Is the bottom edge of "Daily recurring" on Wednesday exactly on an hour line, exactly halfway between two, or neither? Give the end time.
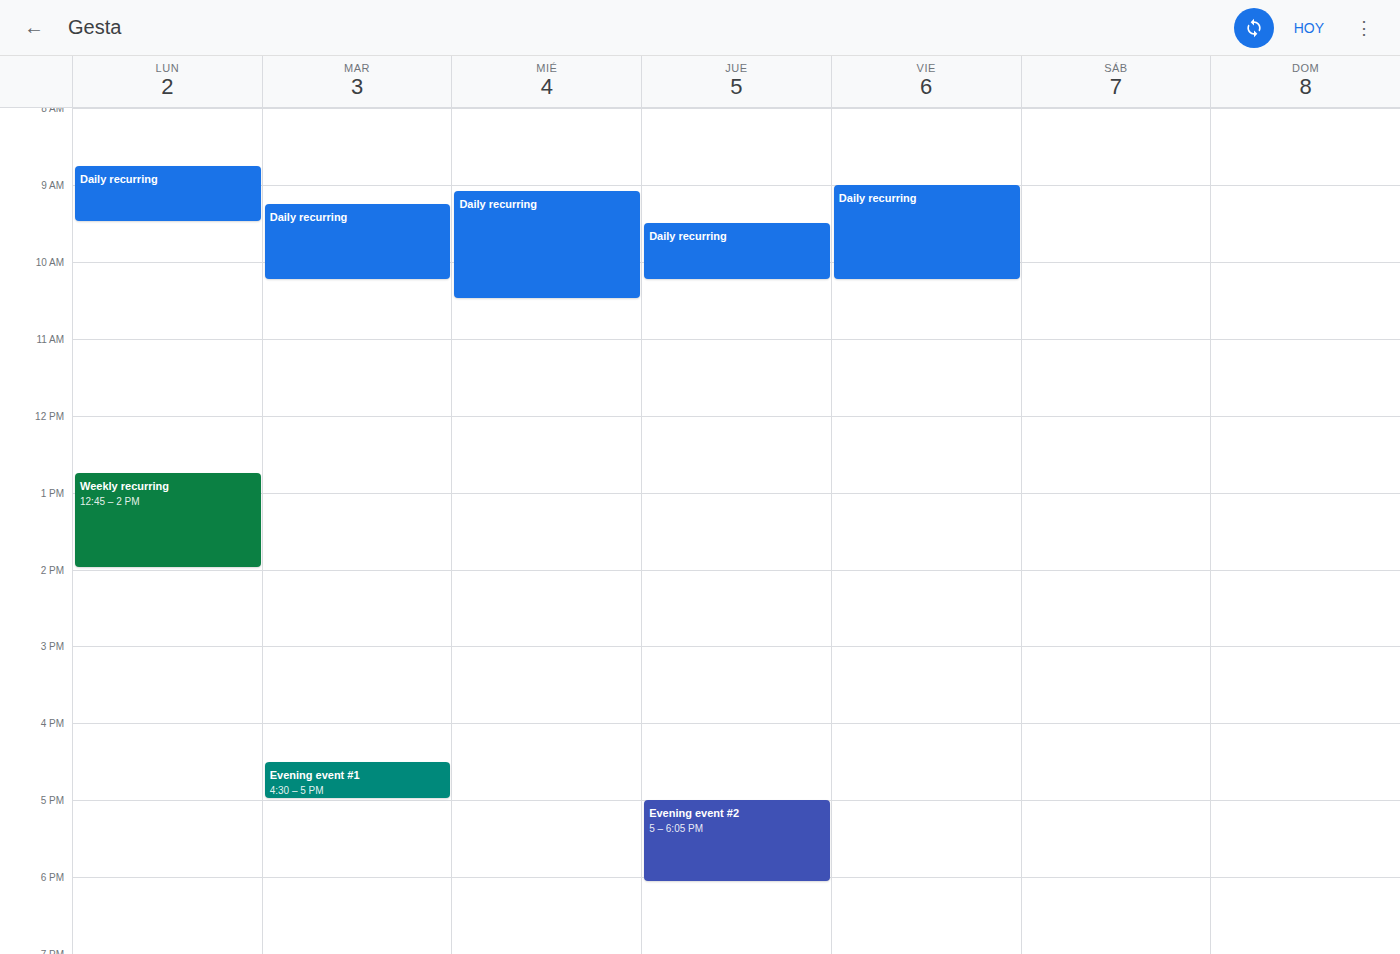
10:30 AM -- halfway between the 10 AM and 11 AM lines.